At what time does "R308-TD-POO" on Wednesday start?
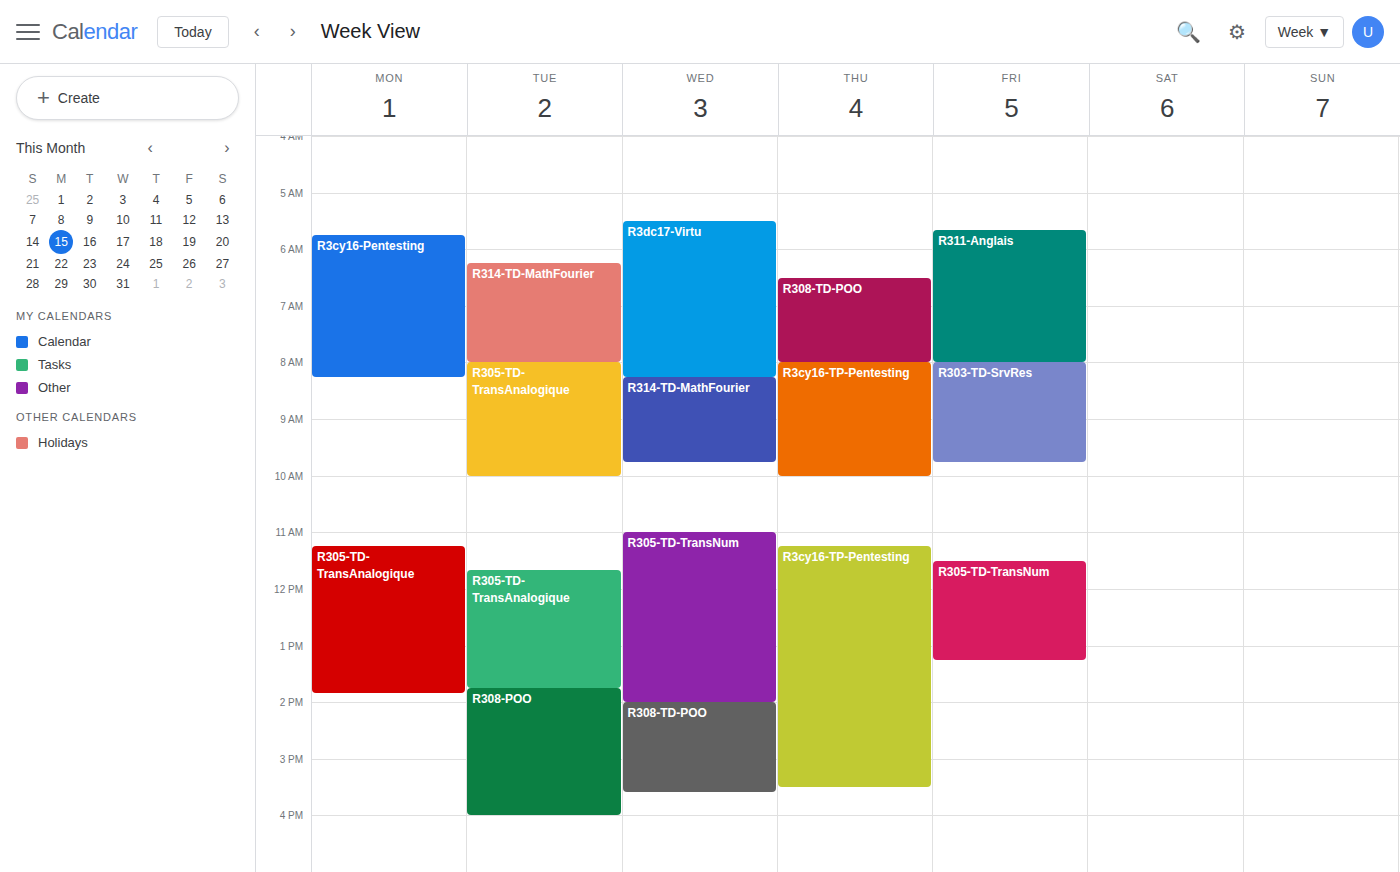
2:00 PM